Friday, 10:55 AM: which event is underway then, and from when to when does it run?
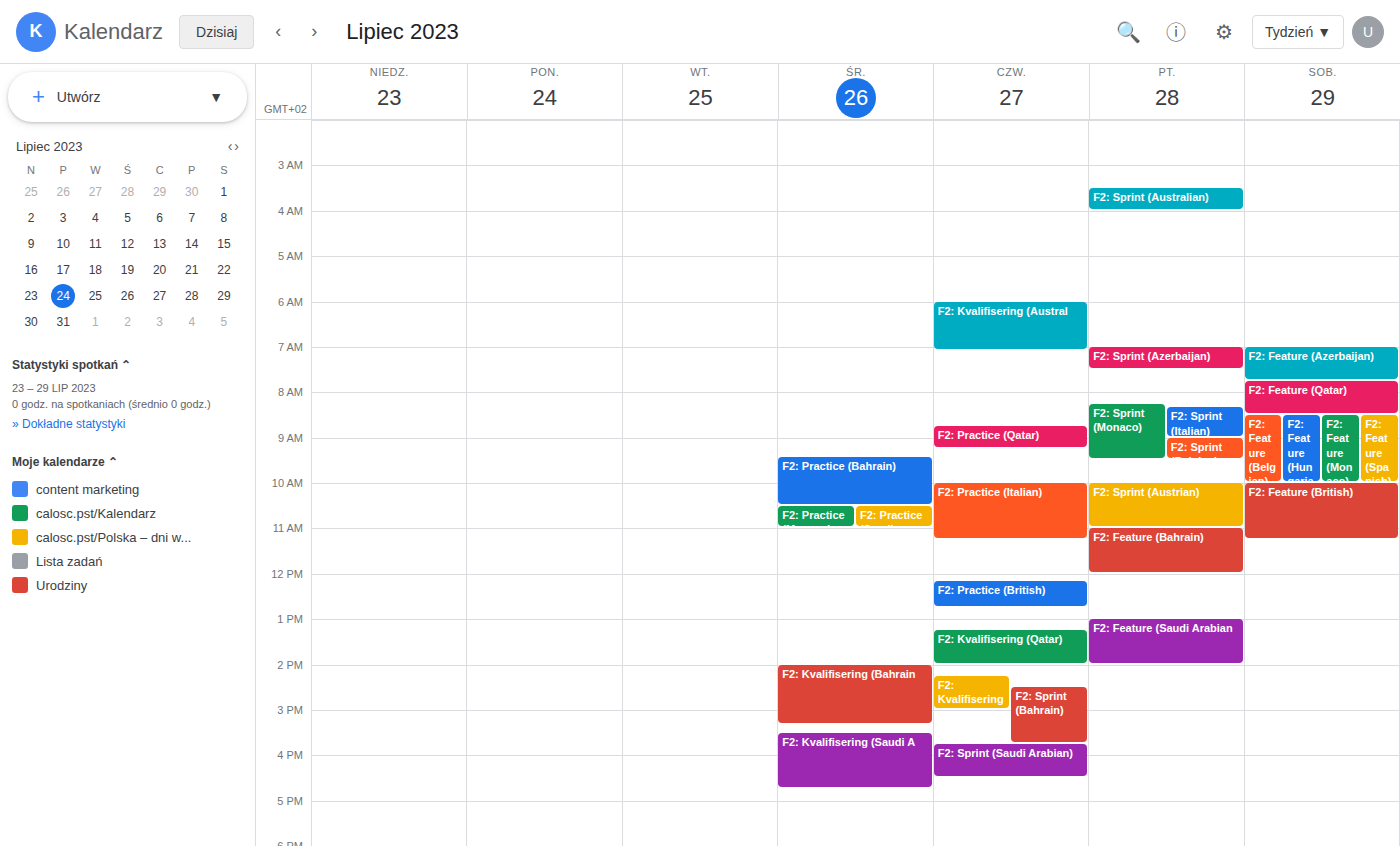
"F2: Sprint (Austrian)", 10:00 AM to 11:00 AM